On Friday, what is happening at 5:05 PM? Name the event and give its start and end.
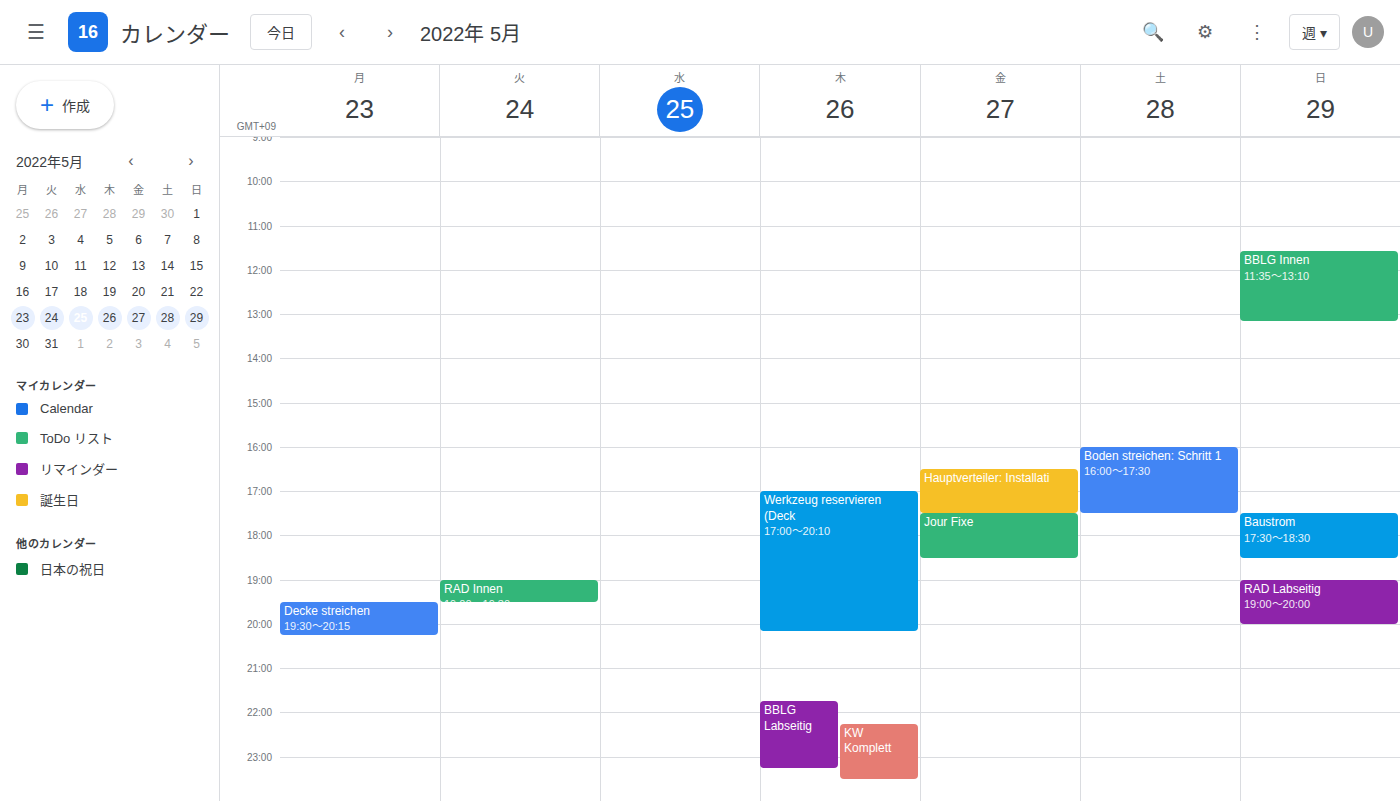
"Hauptverteiler: Installati", 4:30 PM to 5:30 PM